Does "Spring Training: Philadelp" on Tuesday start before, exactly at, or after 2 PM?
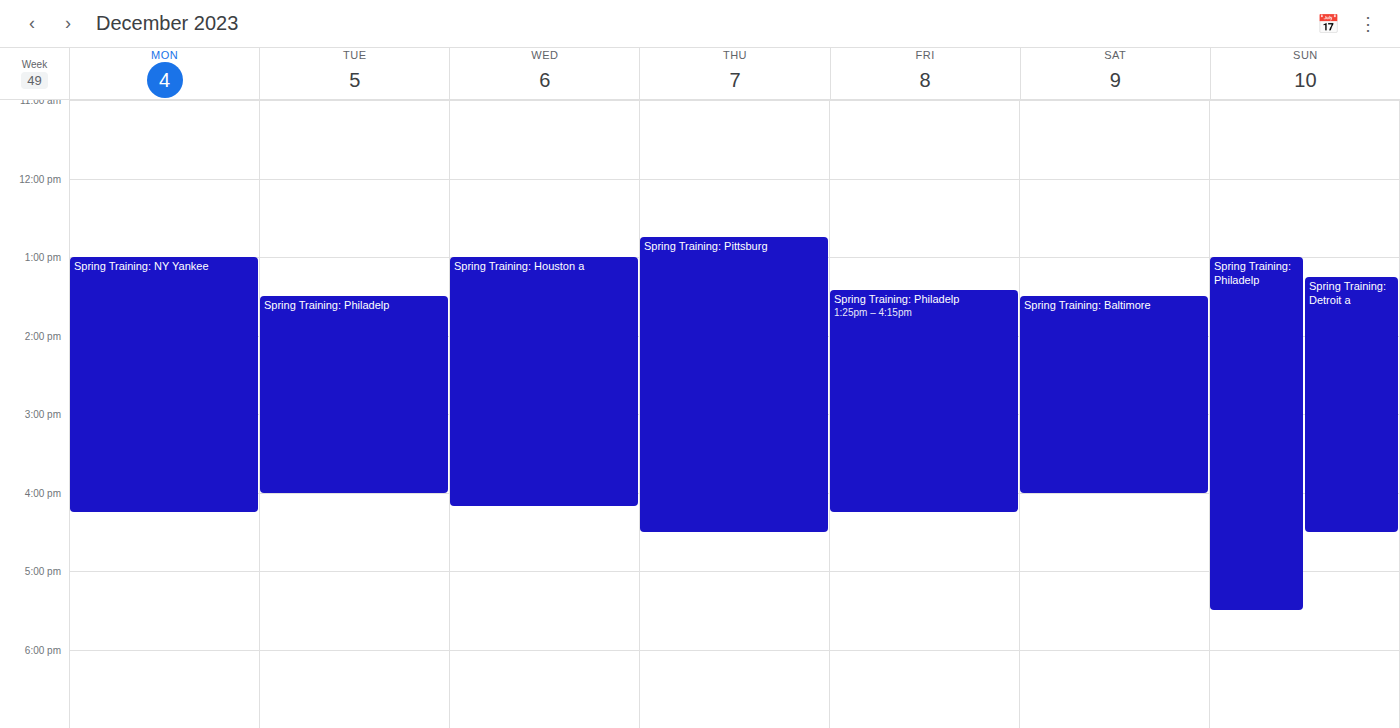
1:30 PM -- before 2 PM, 30 minutes above the 2 PM line.